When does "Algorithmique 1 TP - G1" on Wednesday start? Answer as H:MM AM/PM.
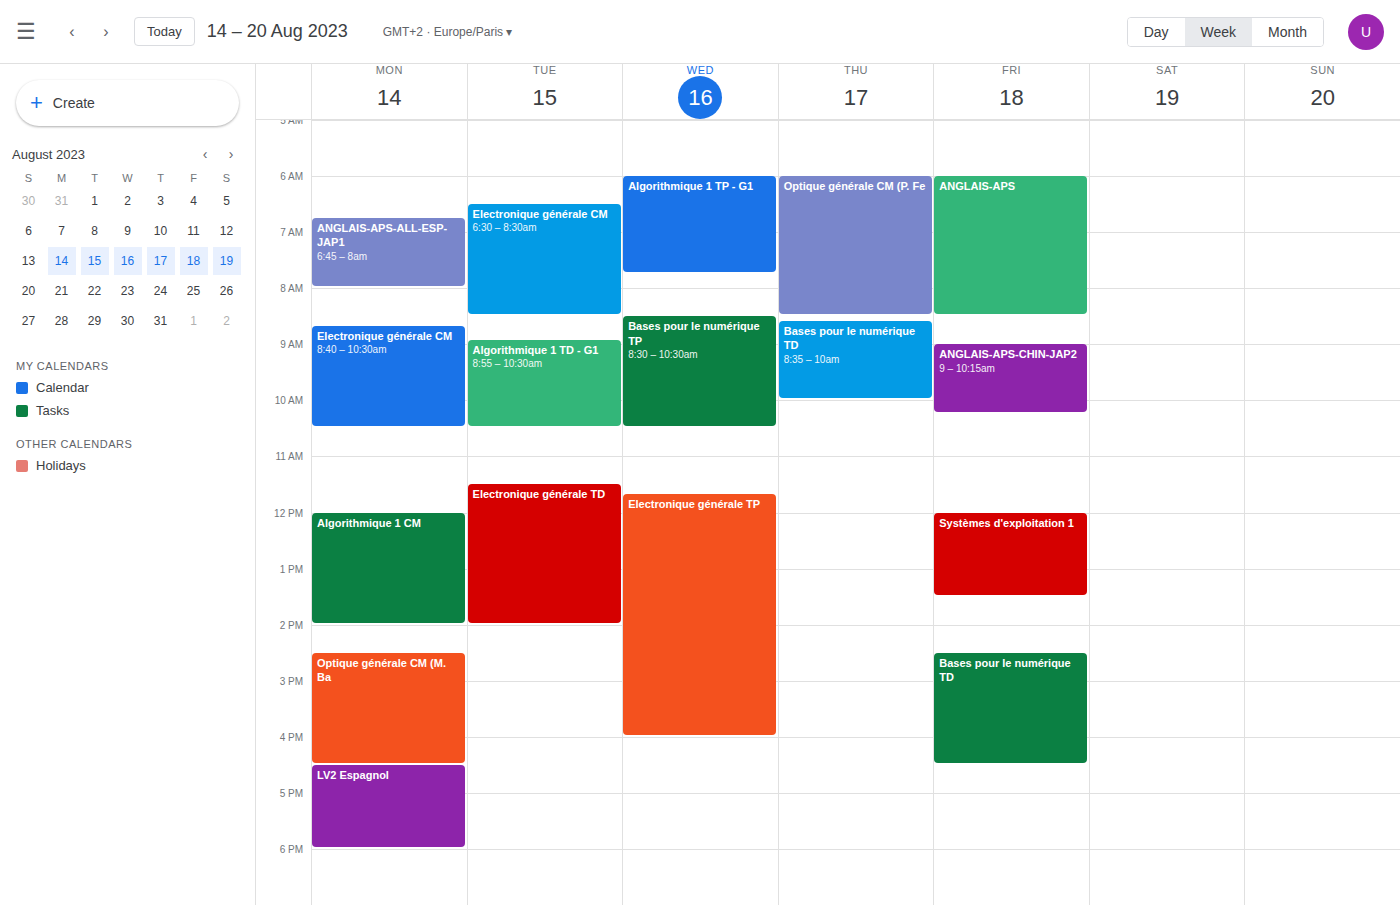
6:00 AM